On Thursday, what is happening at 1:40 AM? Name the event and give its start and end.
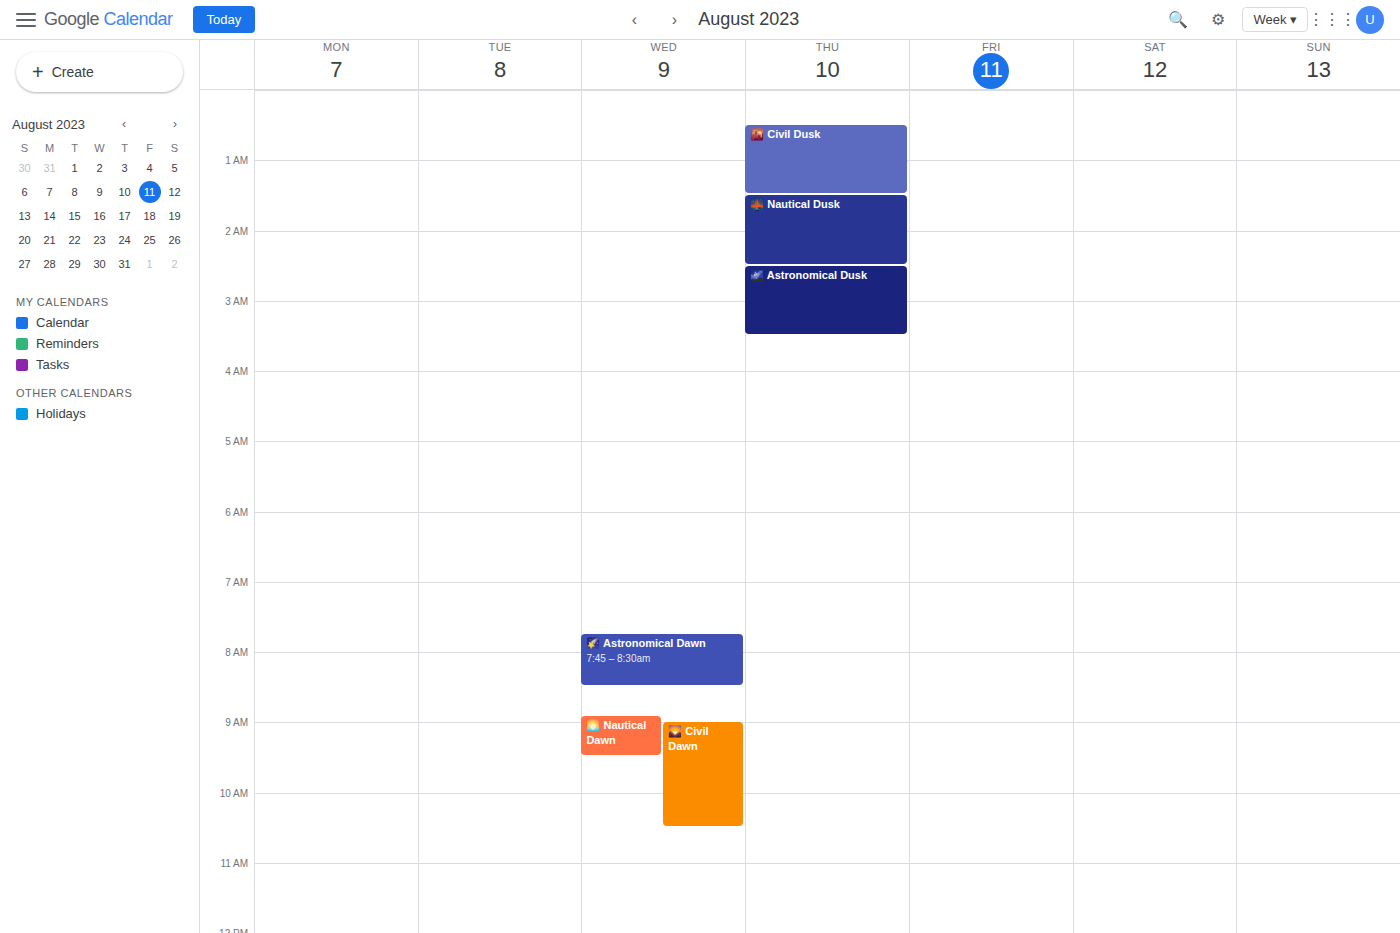
"🌉 Nautical Dusk", 1:30 AM to 2:30 AM